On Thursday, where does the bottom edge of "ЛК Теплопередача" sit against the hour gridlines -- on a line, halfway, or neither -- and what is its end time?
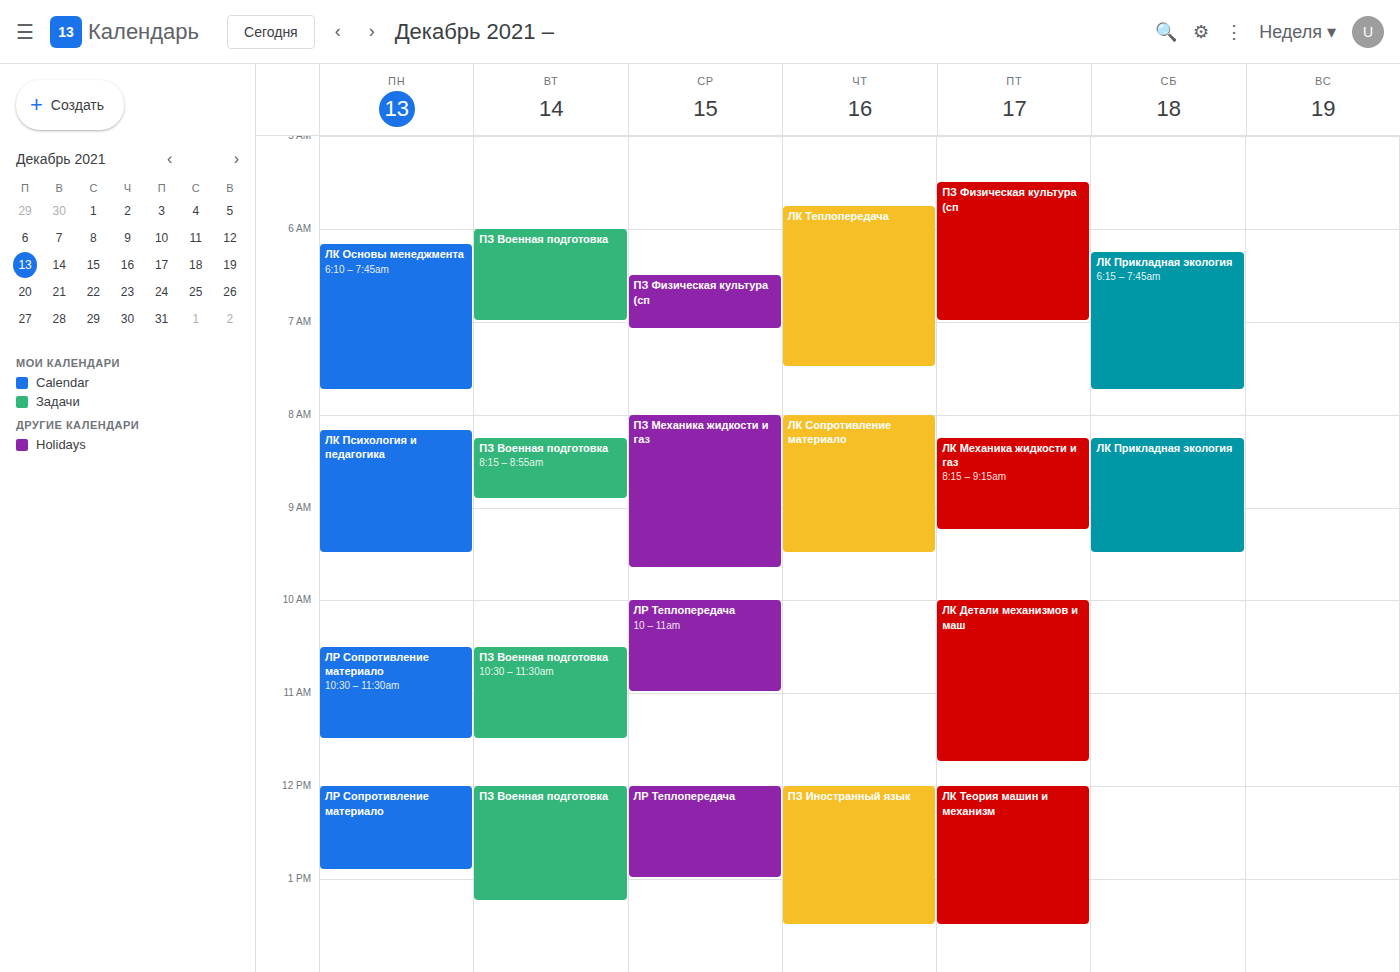
07:30 -- halfway between the 07:00 and 08:00 lines.